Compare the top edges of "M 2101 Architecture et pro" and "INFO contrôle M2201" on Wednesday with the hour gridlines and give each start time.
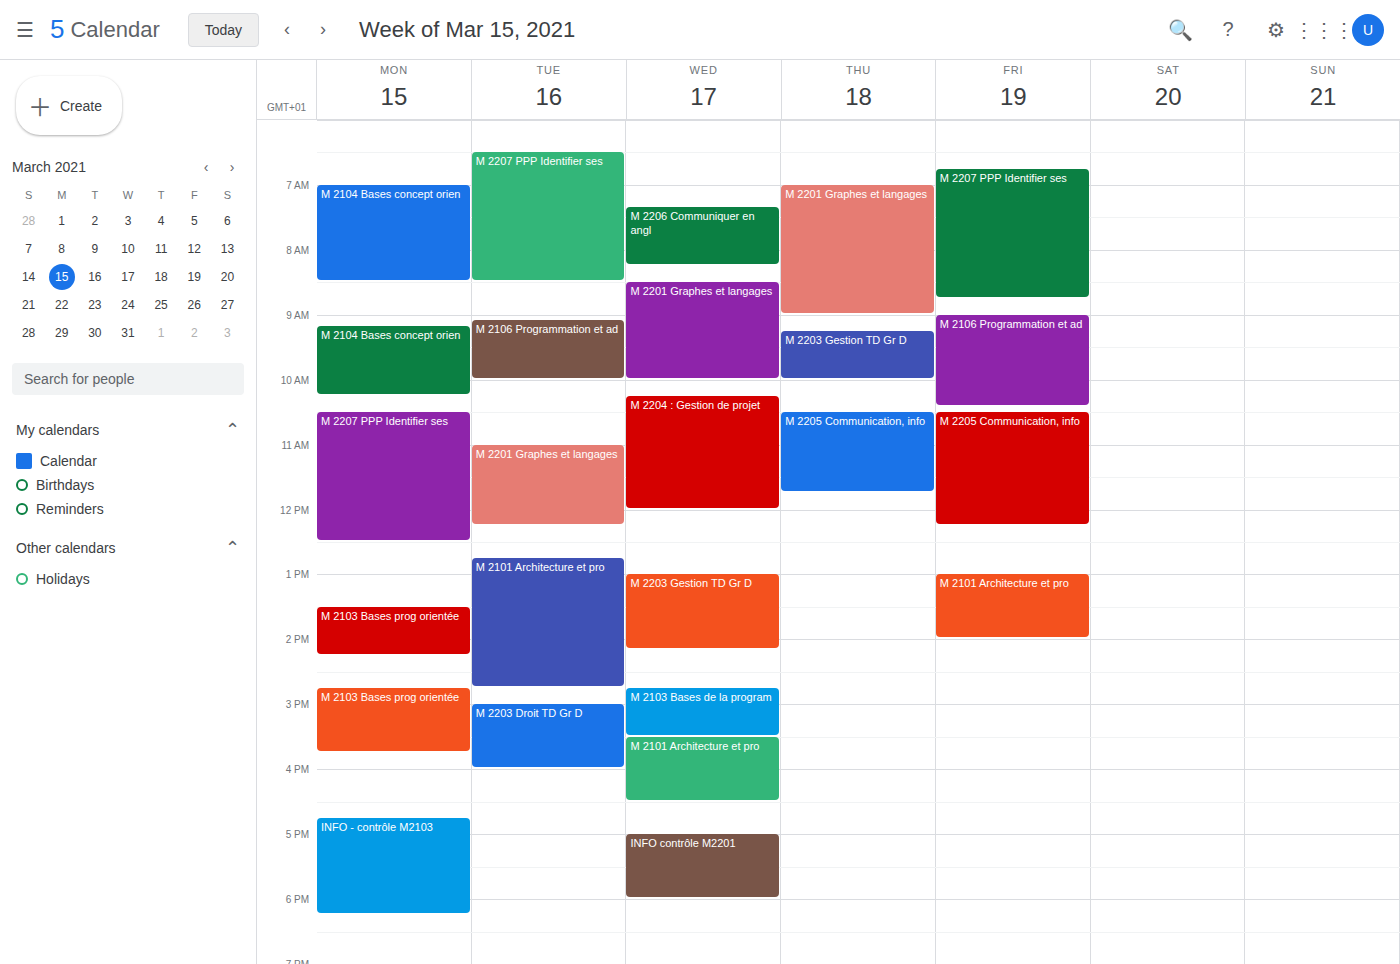
"M 2101 Architecture et pro": 15:30, halfway between the 15:00 and 16:00 lines. "INFO contrôle M2201": 17:00, exactly on the 17:00 line.